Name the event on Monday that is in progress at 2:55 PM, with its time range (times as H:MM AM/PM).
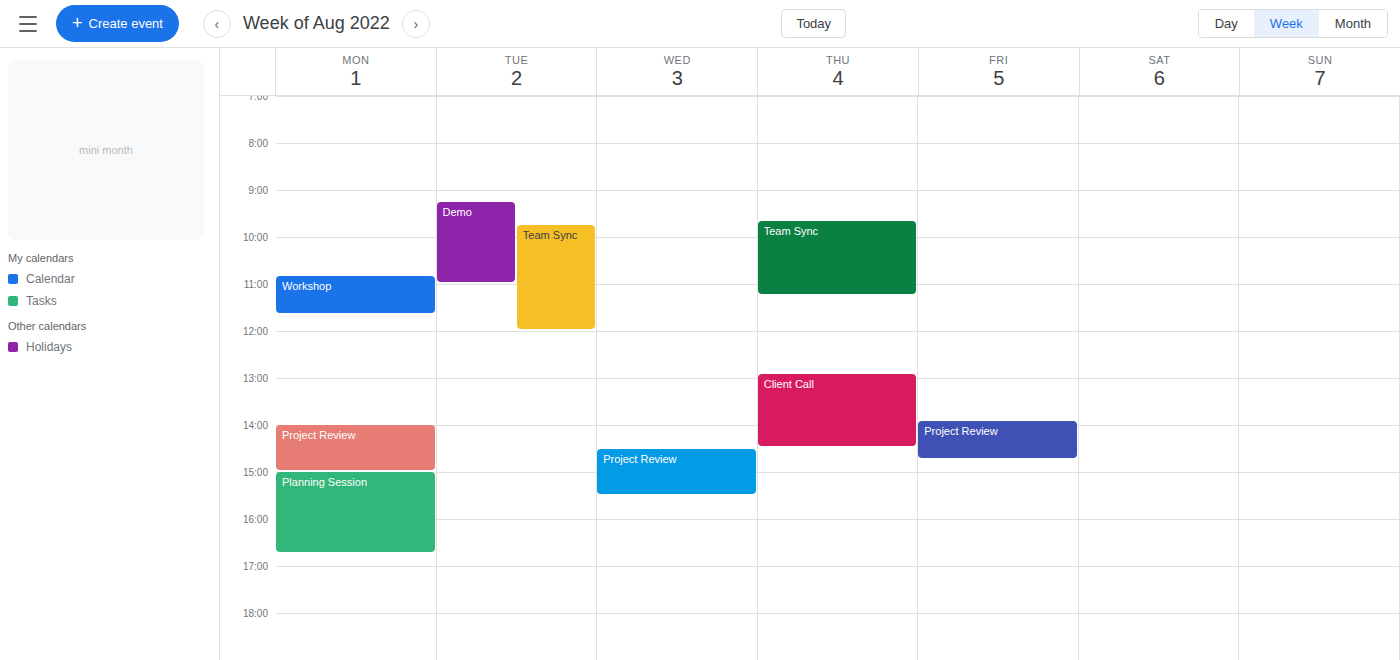
"Project Review", 2:00 PM to 3:00 PM